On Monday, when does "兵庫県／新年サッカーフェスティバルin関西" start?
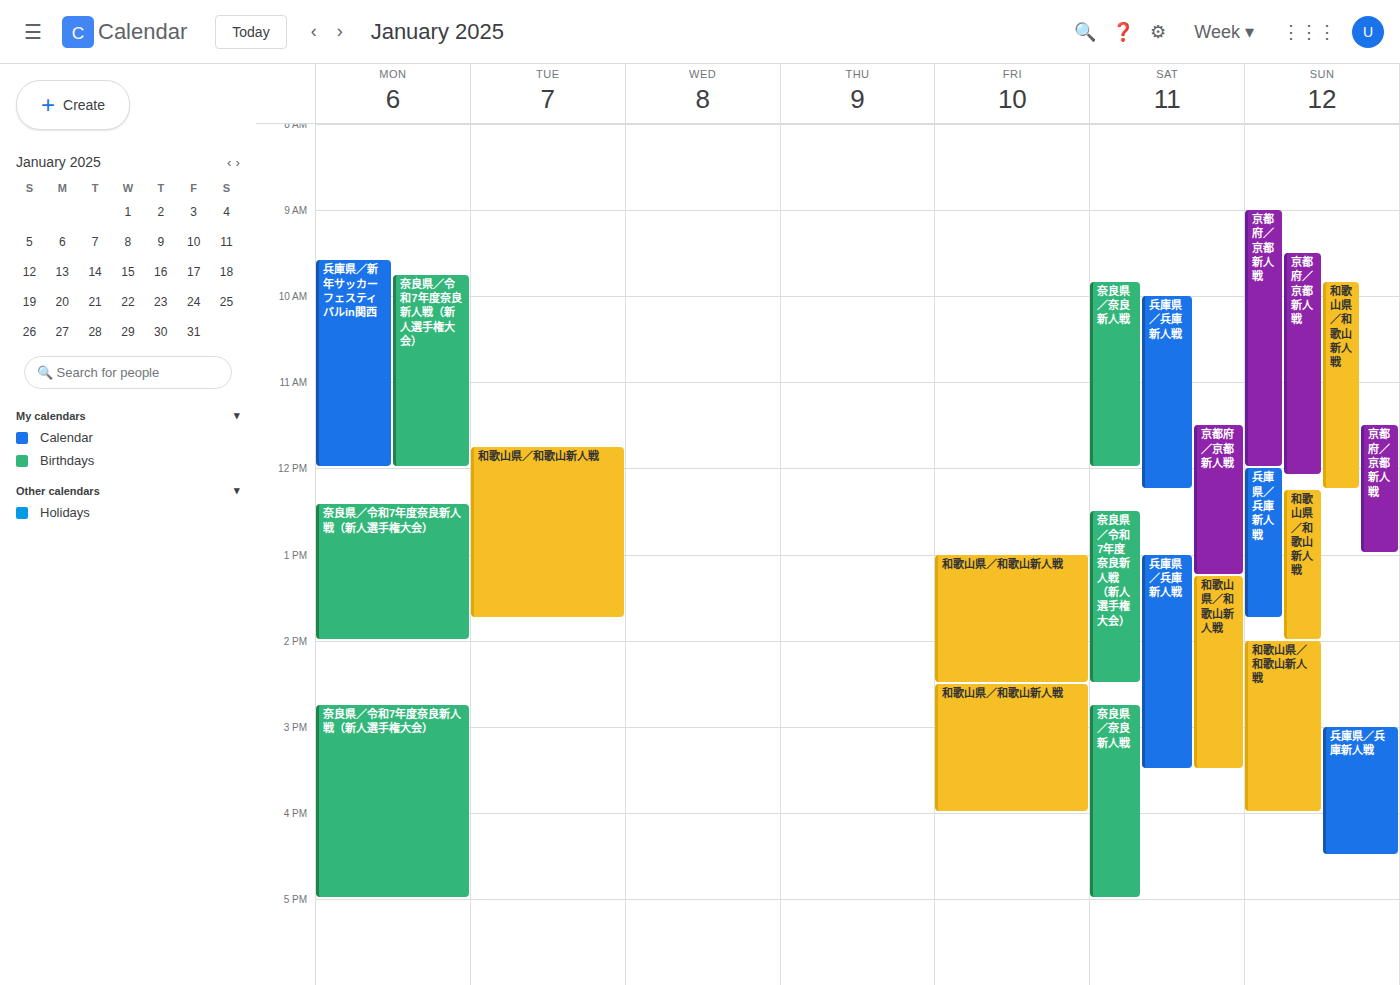
9:35 AM